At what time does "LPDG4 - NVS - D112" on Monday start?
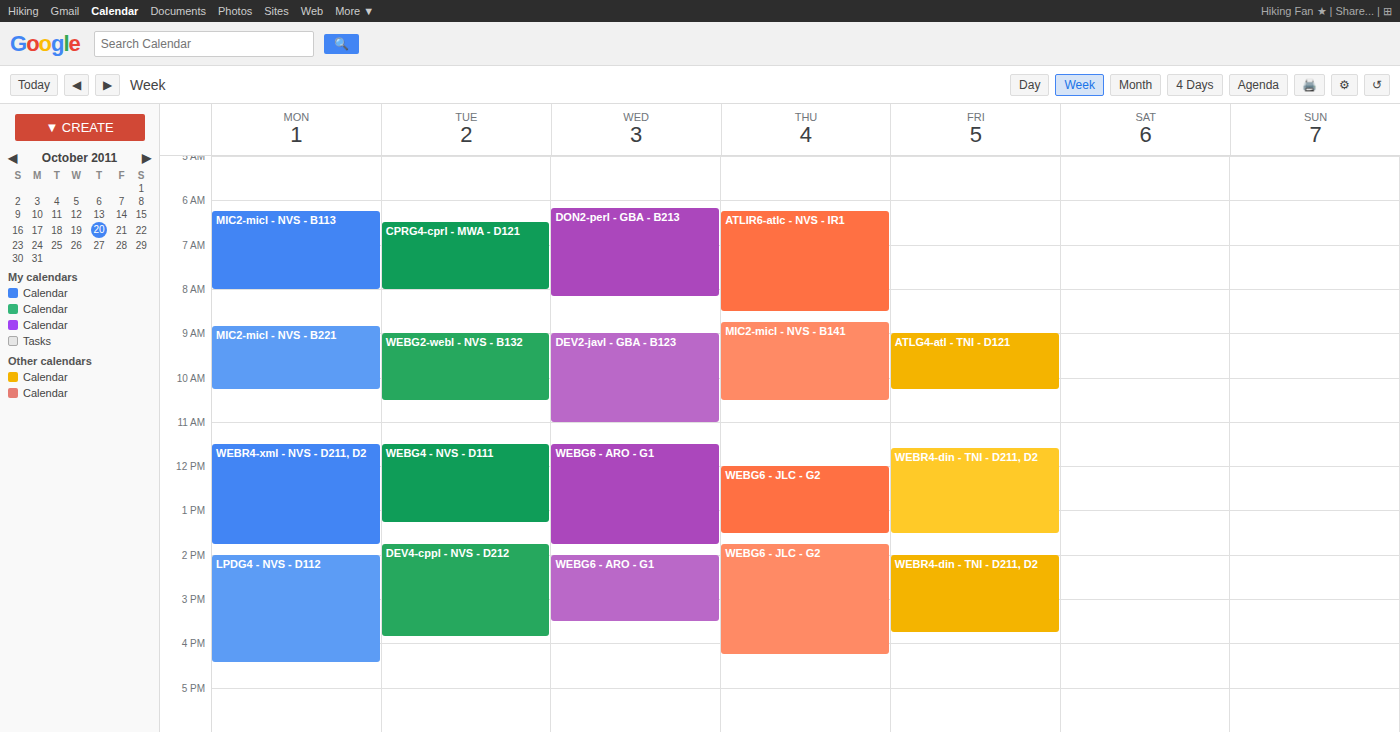
2:00 PM